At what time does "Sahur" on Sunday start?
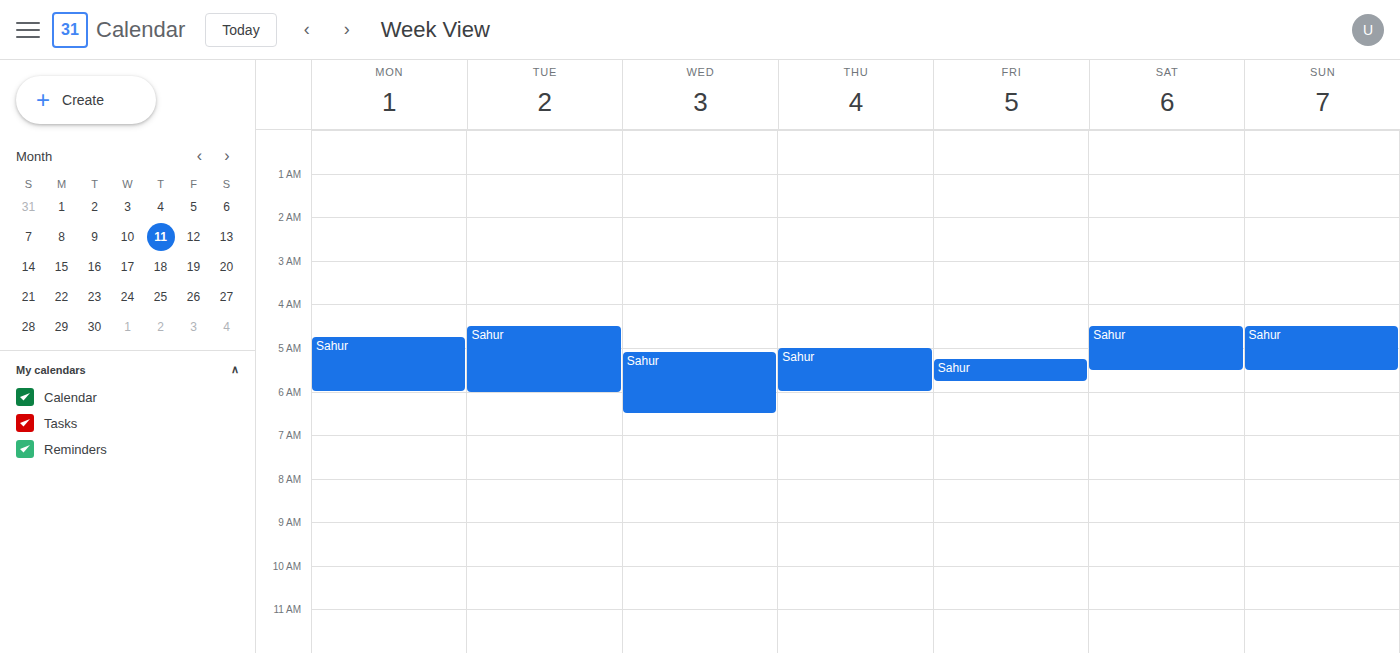
4:30 AM